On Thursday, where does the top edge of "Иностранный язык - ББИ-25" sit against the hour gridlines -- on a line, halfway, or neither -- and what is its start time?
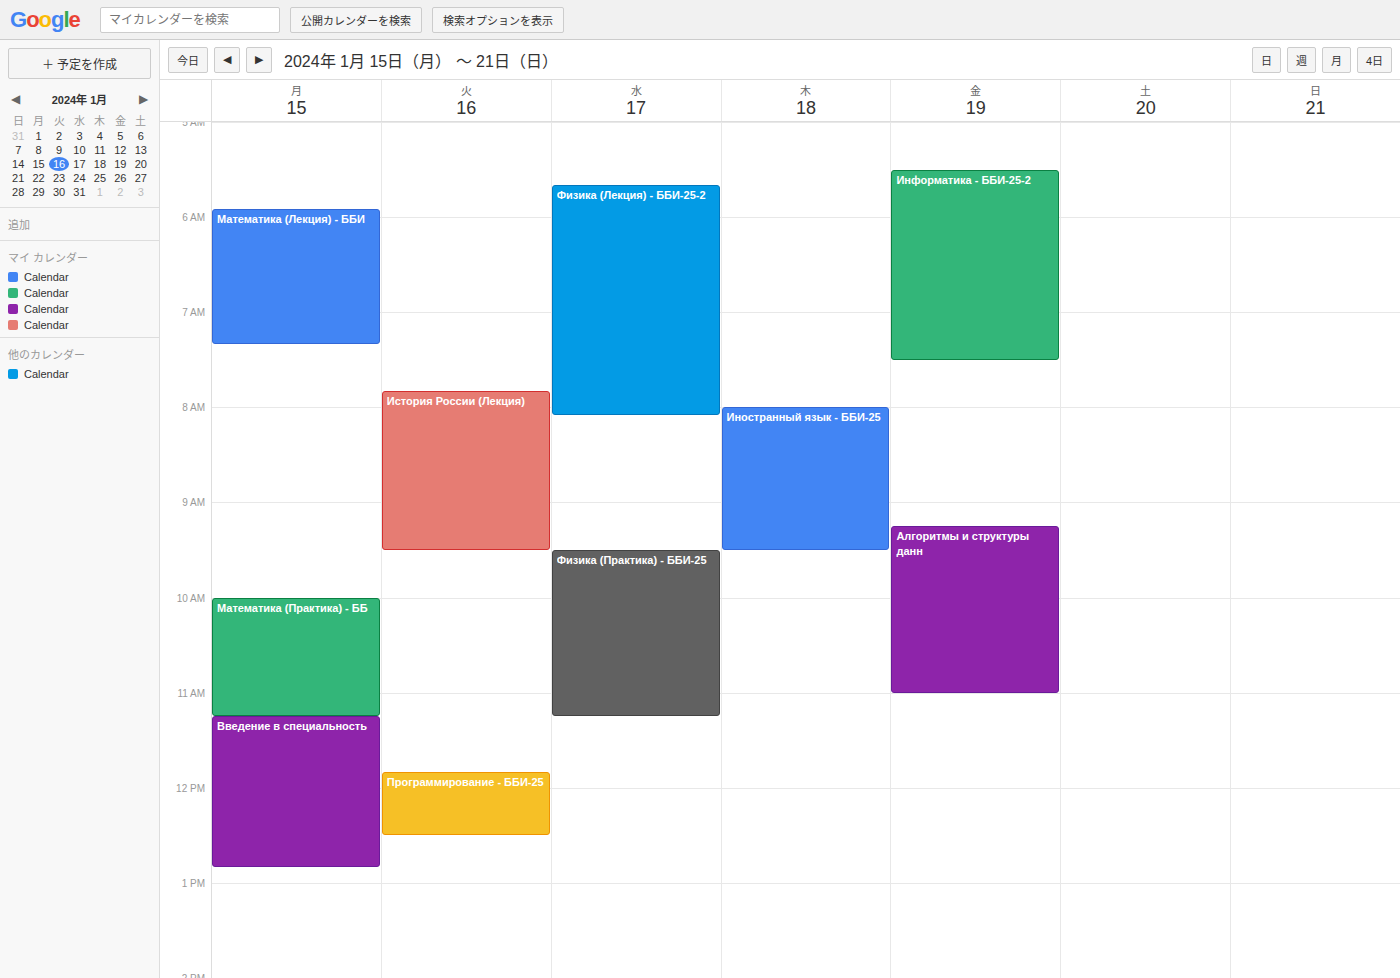
8:00 AM -- exactly on the 8 AM line.